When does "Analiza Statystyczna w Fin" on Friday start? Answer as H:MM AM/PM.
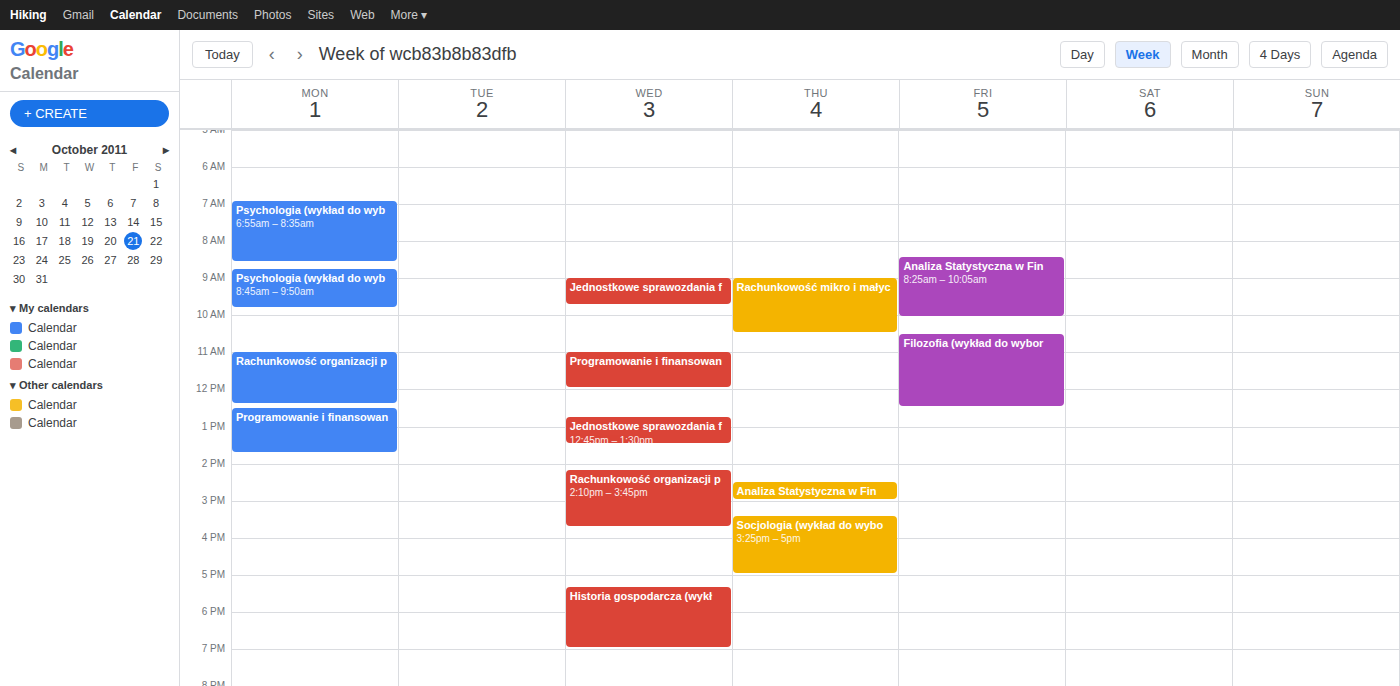
8:25 AM